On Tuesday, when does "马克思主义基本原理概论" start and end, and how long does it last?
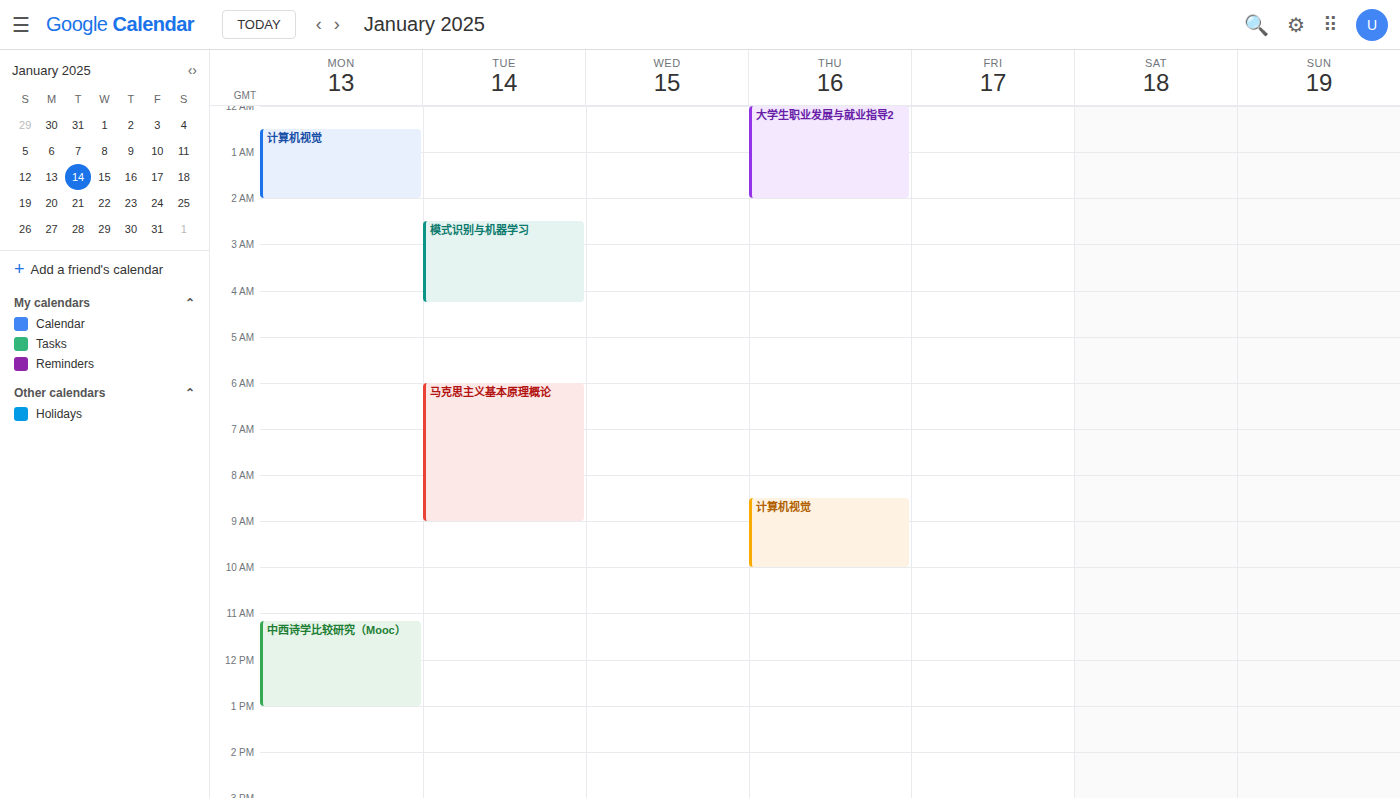
06:00 to 09:00, 3 hours